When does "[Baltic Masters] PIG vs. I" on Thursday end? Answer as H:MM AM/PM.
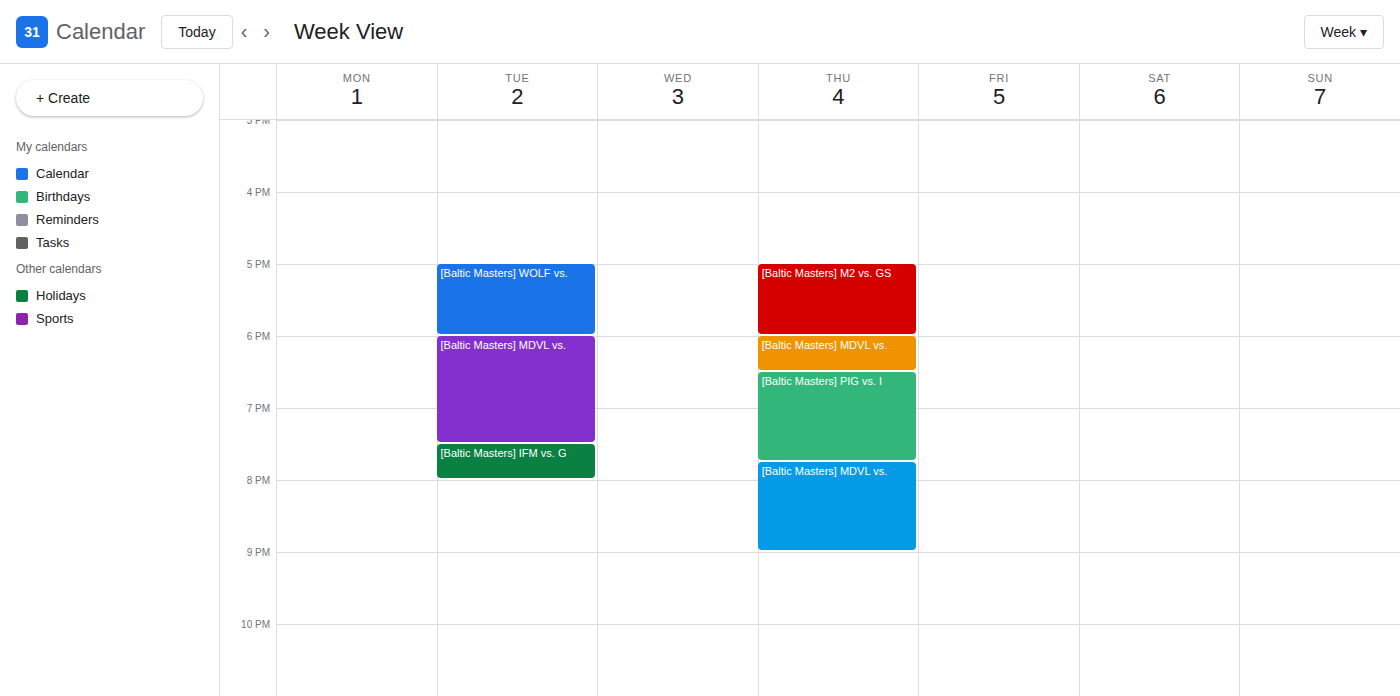
7:45 PM